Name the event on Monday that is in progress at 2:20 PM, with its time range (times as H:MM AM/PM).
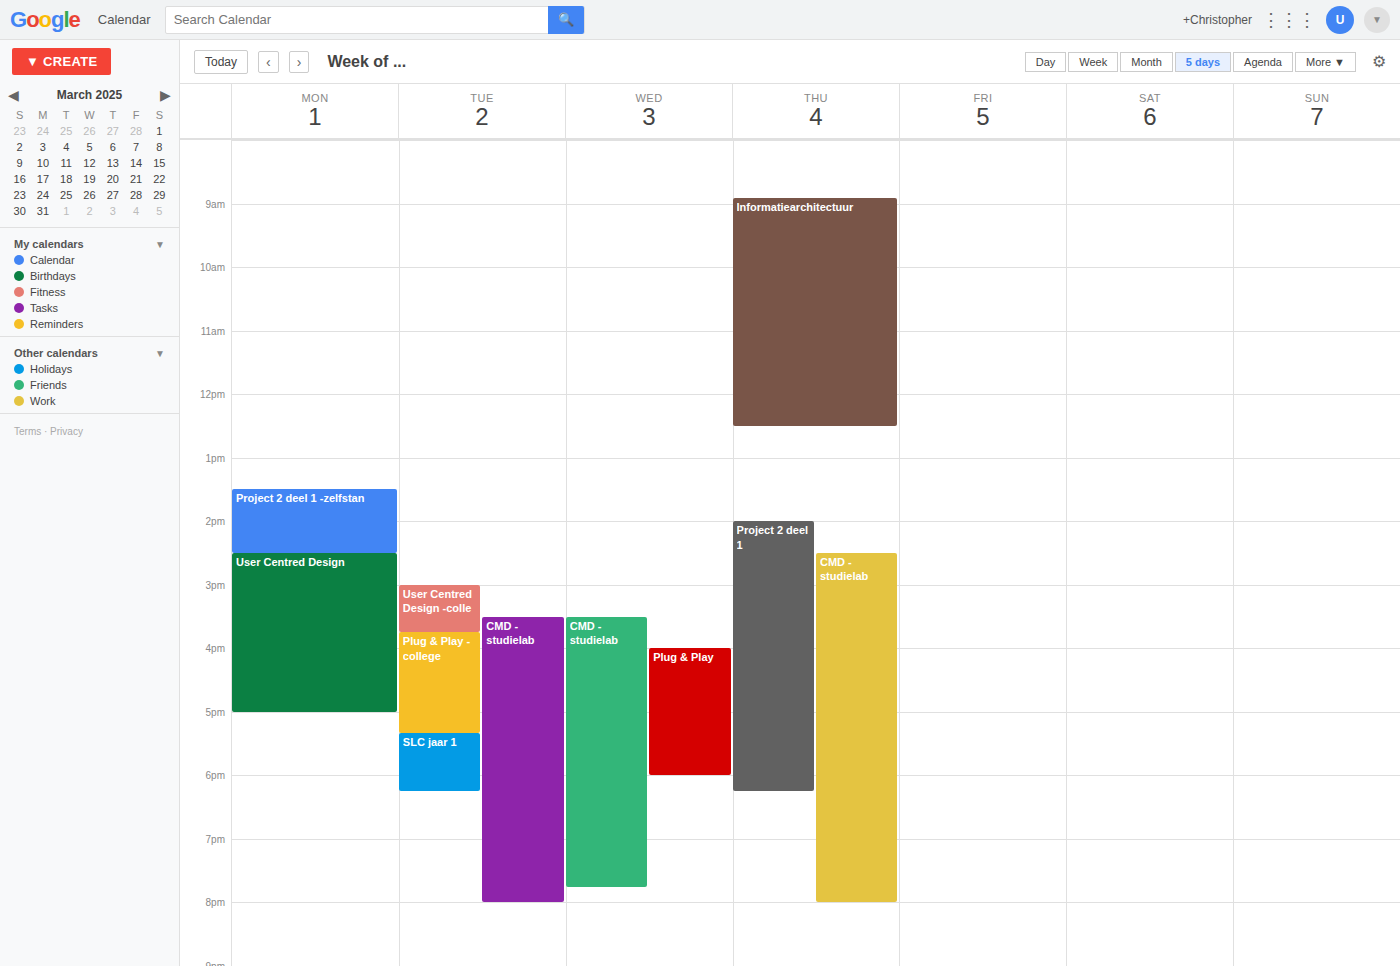
"Project 2 deel 1 -zelfstan", 1:30 PM to 2:30 PM